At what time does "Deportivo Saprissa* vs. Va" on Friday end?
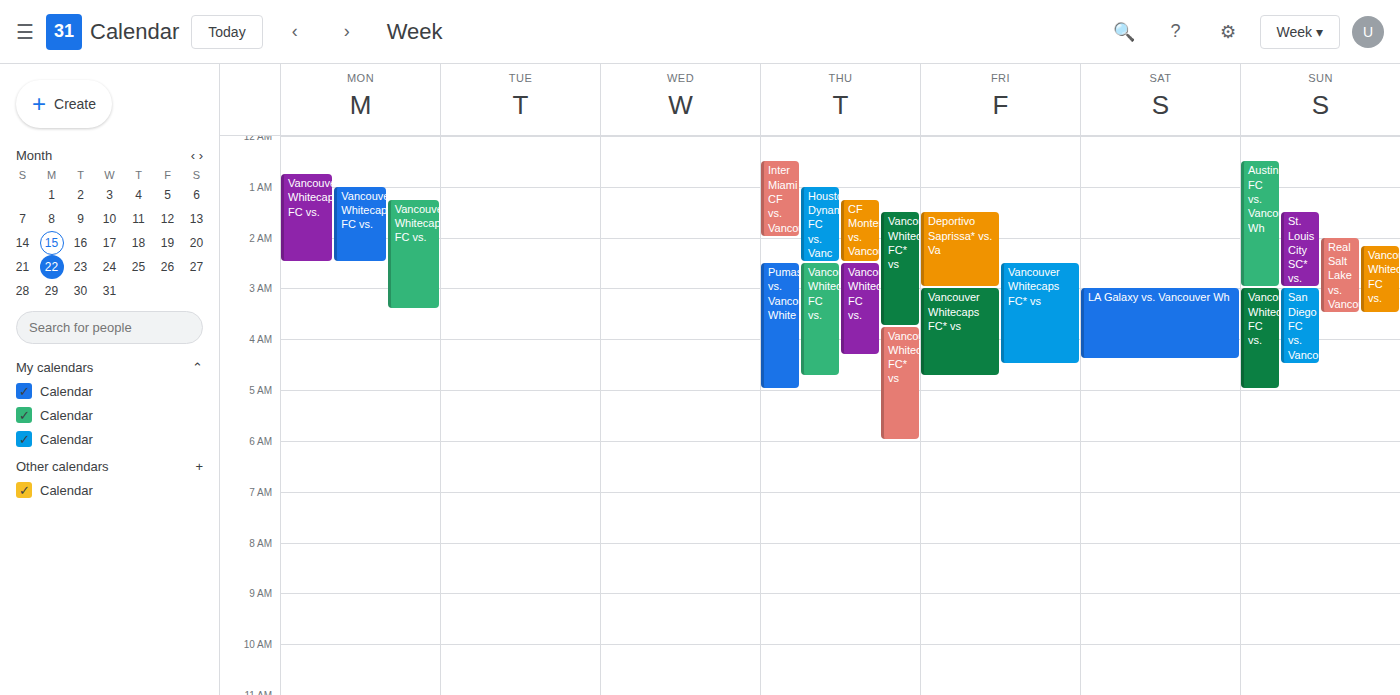
3:00 AM